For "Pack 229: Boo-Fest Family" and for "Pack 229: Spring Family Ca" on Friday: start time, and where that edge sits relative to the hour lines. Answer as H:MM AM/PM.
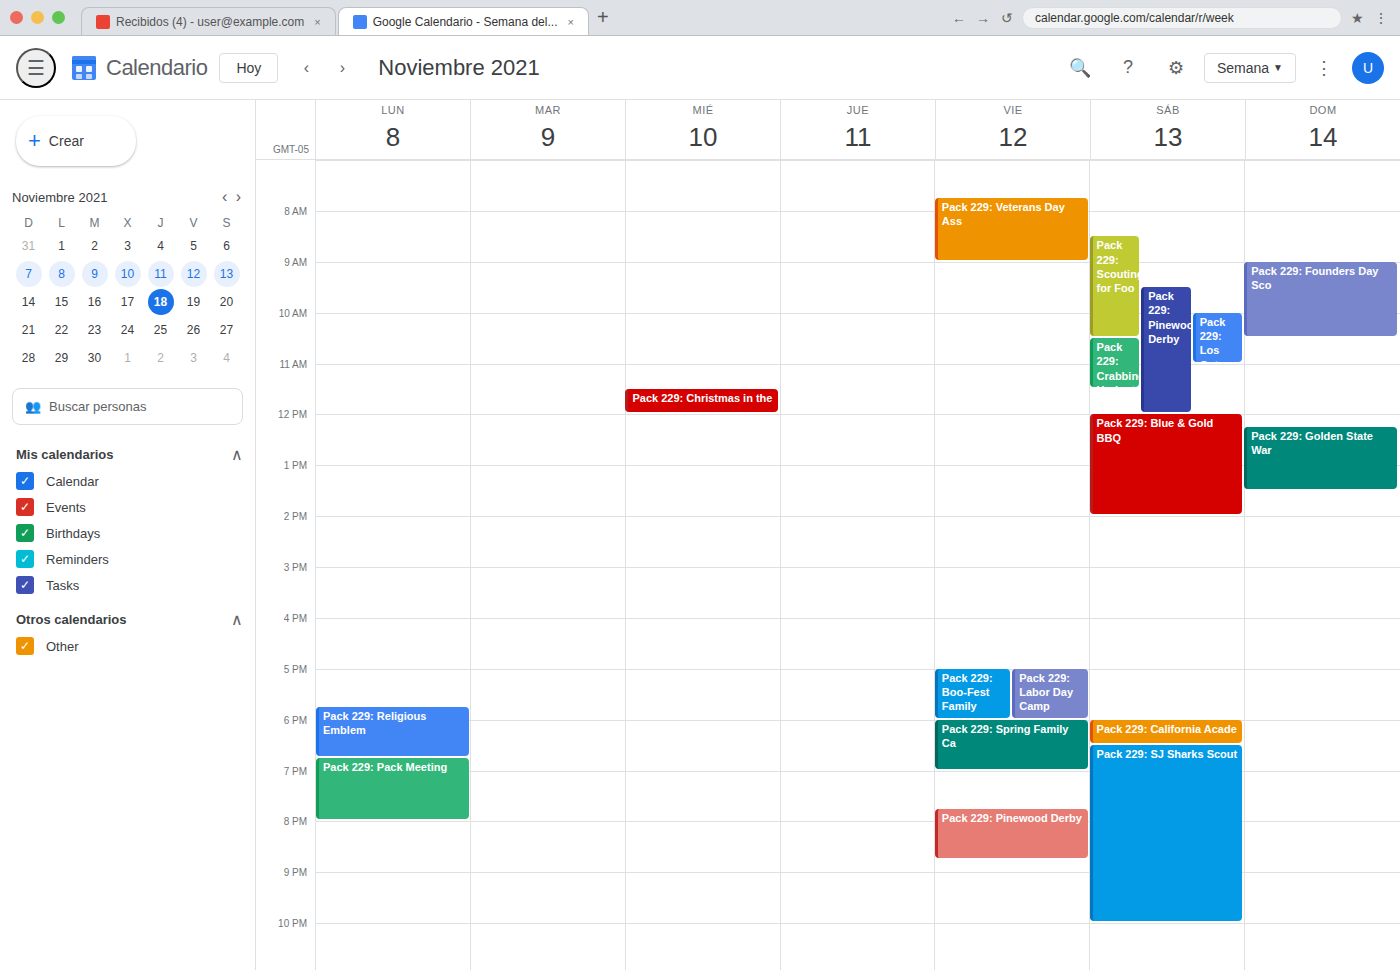
"Pack 229: Boo-Fest Family": 5:00 PM, exactly on the 5 PM line. "Pack 229: Spring Family Ca": 6:00 PM, exactly on the 6 PM line.